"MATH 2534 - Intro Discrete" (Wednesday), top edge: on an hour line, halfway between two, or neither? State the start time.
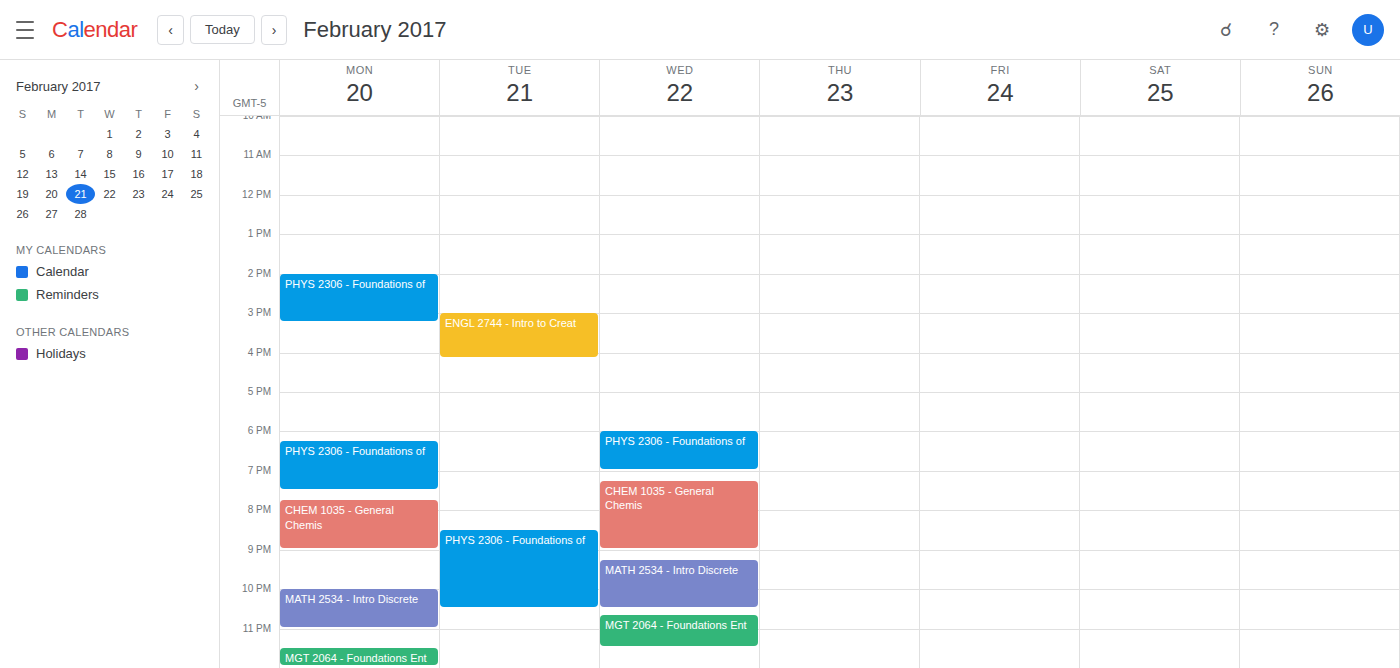
9:15 PM -- neither: a quarter of the way from the 9 PM line to the 10 PM line.